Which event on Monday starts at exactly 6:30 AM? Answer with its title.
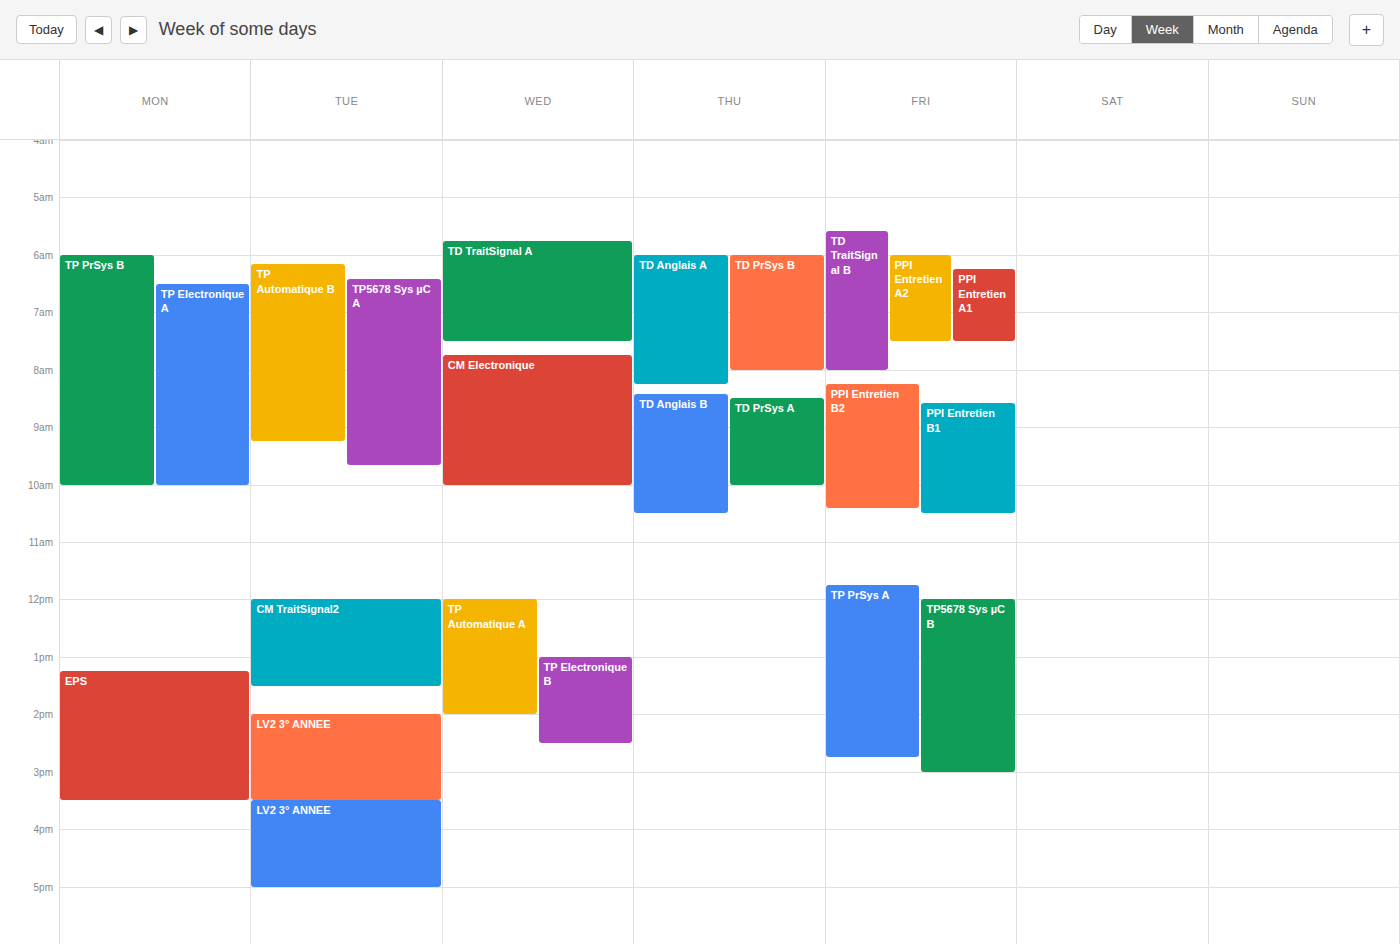
"TP Electronique A"